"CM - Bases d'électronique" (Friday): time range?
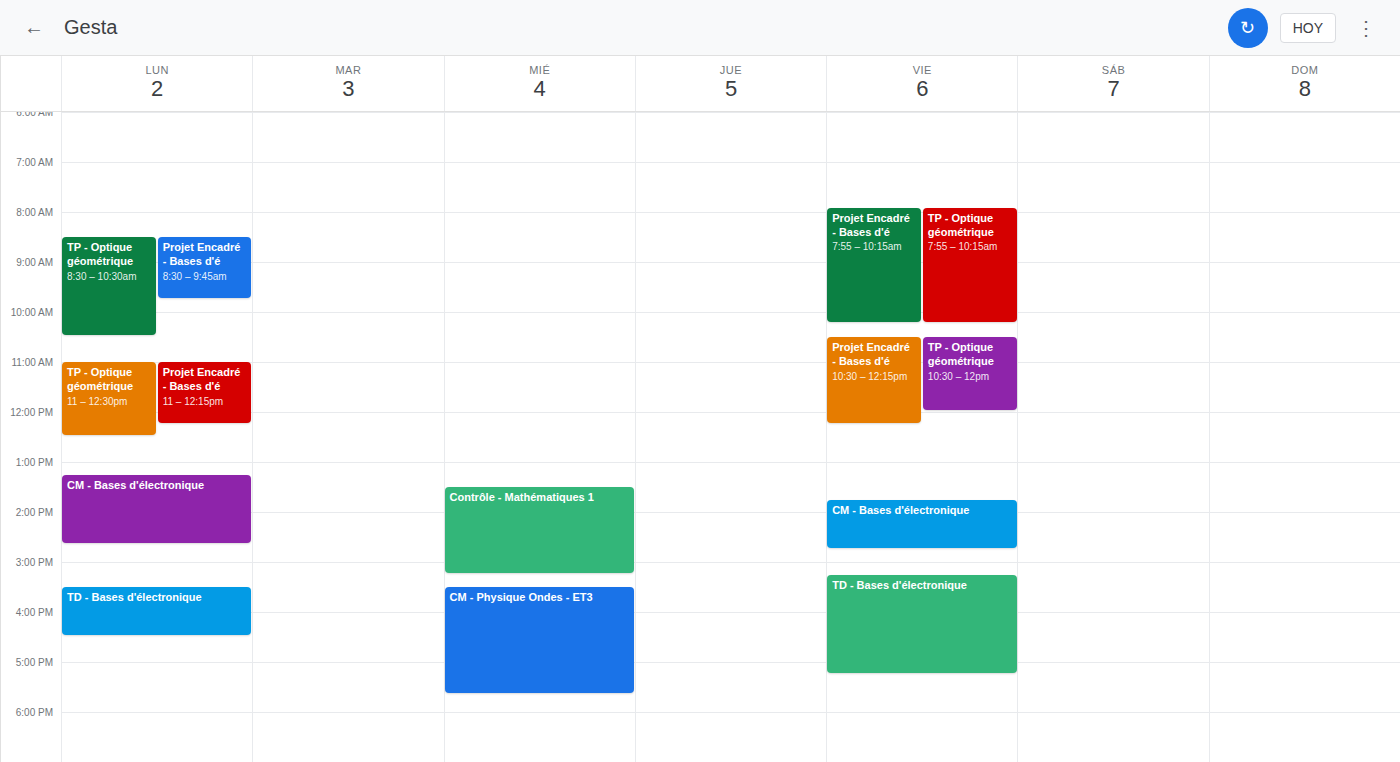
1:45 PM to 2:45 PM